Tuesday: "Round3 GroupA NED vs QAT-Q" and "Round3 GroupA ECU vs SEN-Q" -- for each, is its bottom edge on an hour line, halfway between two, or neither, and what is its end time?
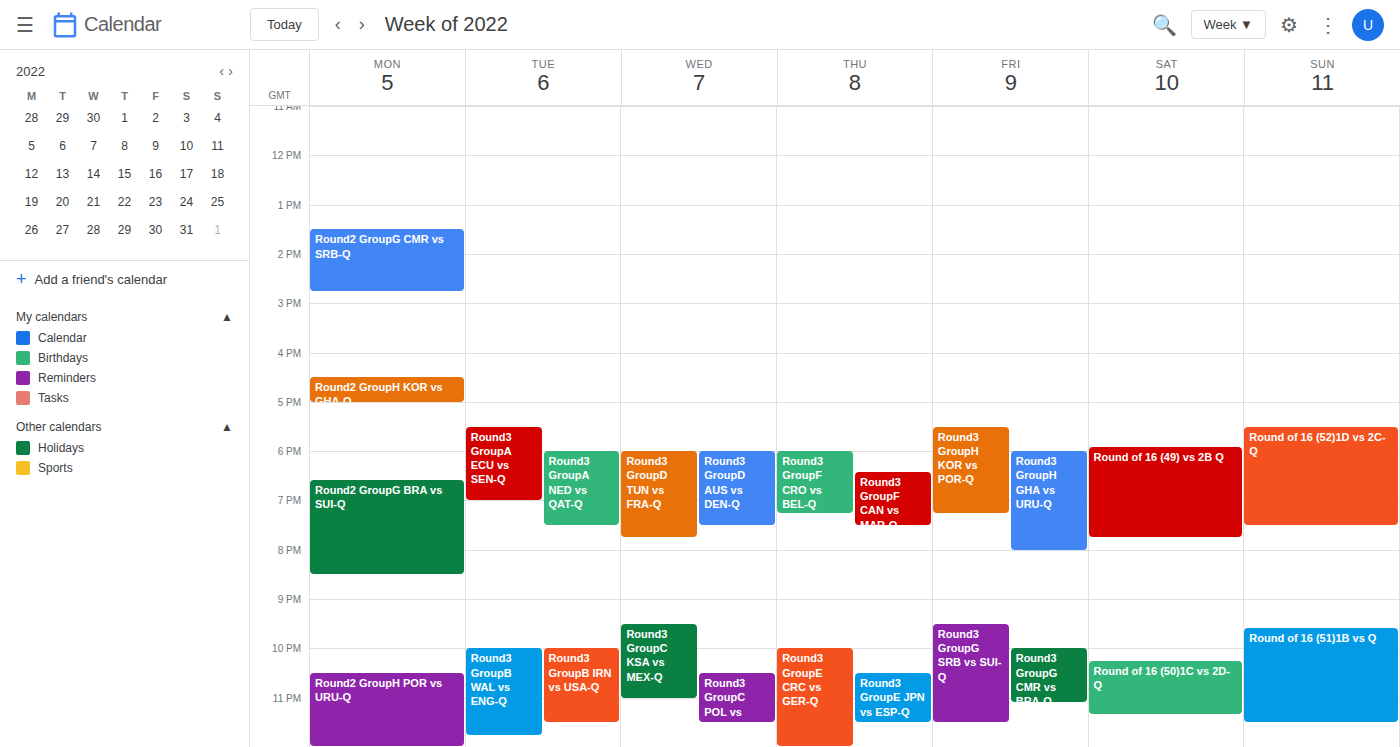
"Round3 GroupA NED vs QAT-Q": 7:30 PM, halfway between the 7 PM and 8 PM lines. "Round3 GroupA ECU vs SEN-Q": 7:00 PM, exactly on the 7 PM line.